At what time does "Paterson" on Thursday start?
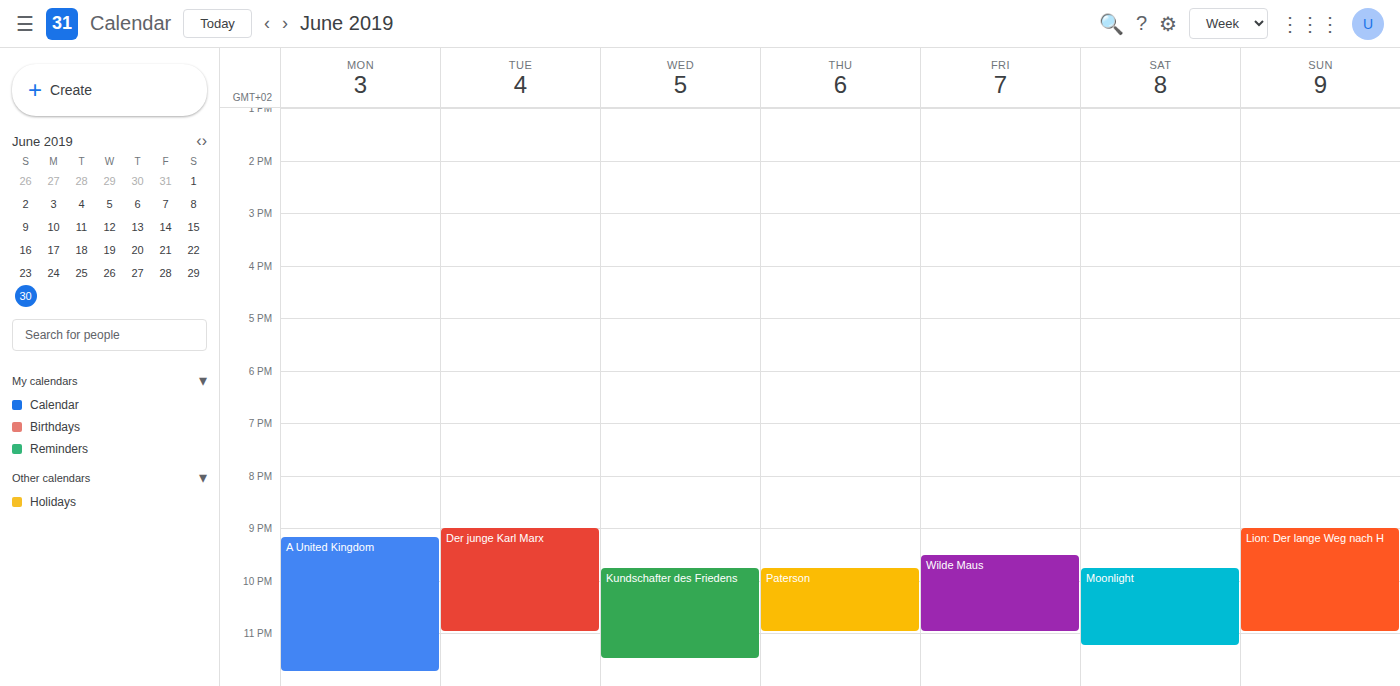
9:45 PM